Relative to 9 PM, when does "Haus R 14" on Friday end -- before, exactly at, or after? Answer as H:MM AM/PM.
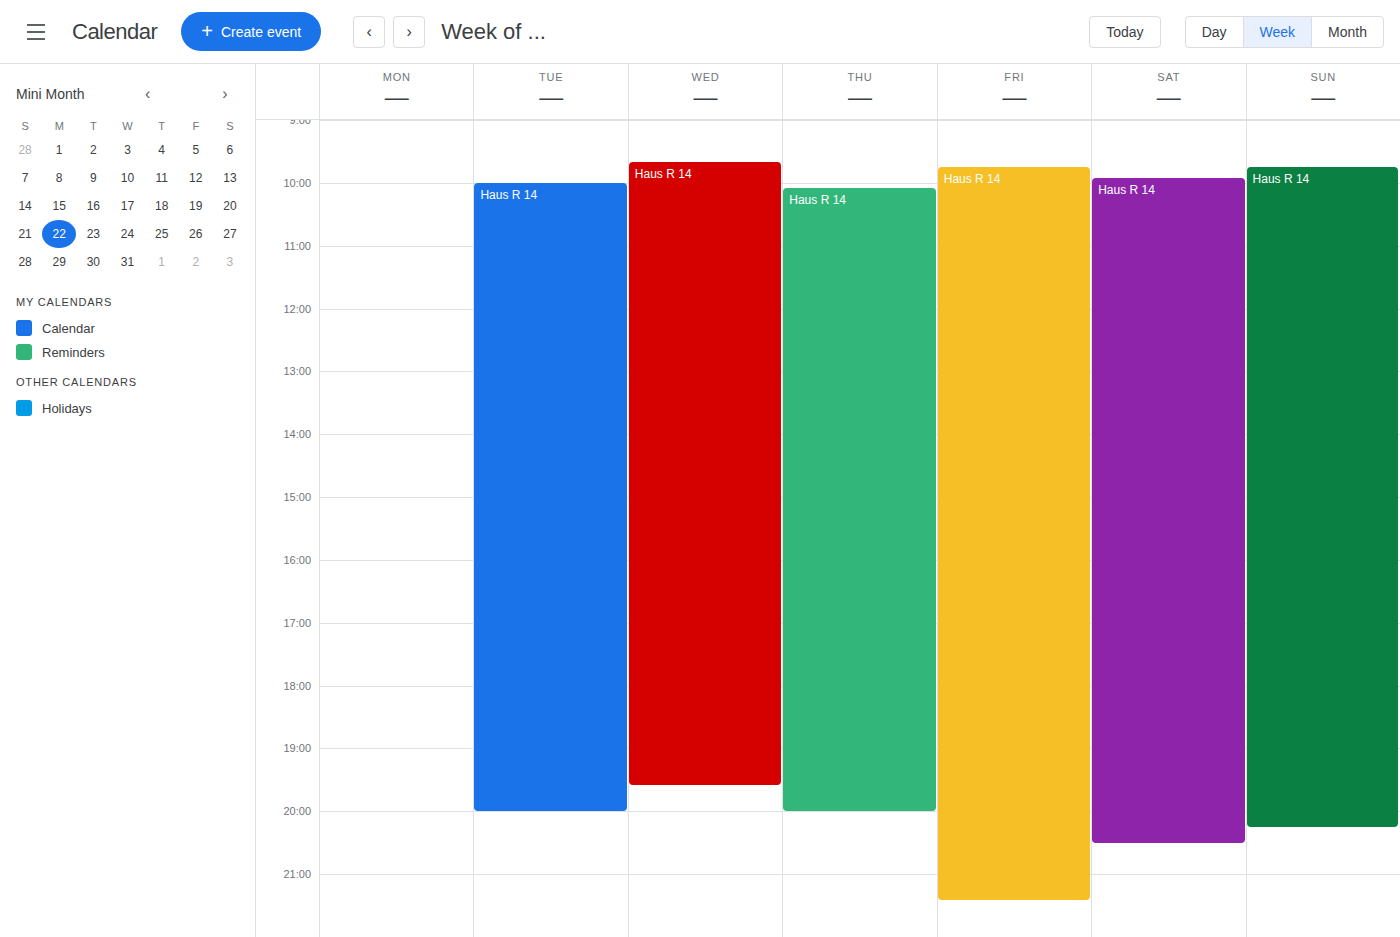
9:25 PM -- after 9 PM, 25 minutes below the 9 PM line.